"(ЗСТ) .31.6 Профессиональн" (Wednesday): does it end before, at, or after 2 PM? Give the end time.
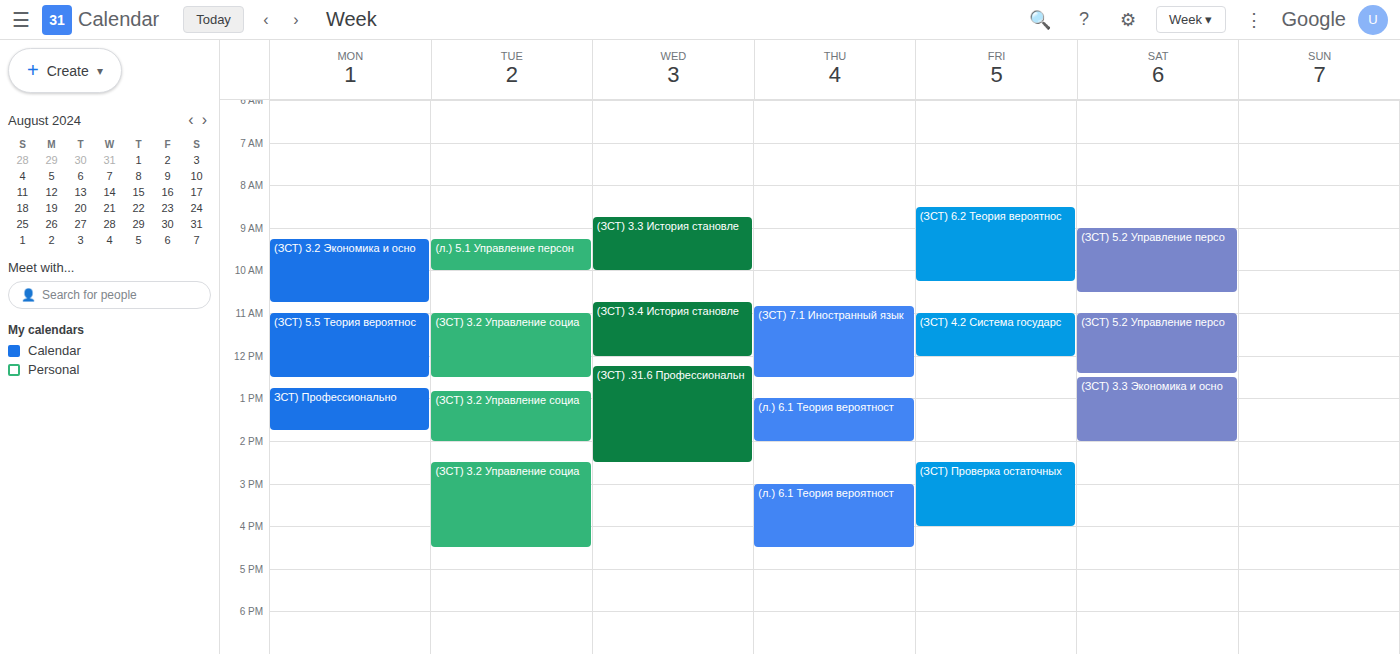
2:30 PM -- after 2 PM, 30 minutes below the 2 PM line.